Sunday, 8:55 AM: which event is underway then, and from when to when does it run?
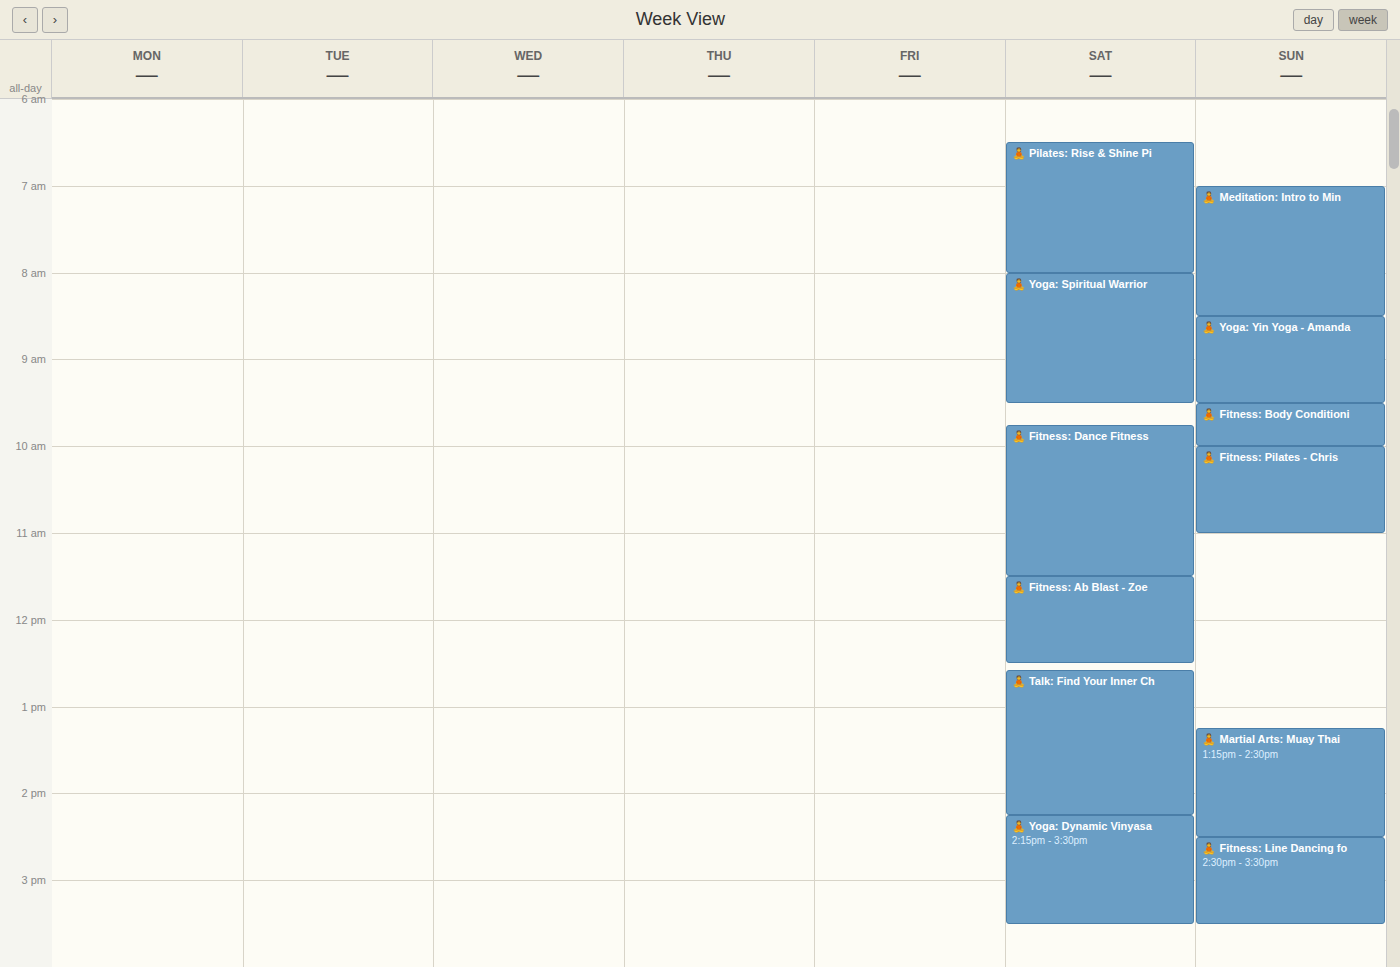
"🧘 Yoga: Yin Yoga - Amanda", 8:30 AM to 9:30 AM